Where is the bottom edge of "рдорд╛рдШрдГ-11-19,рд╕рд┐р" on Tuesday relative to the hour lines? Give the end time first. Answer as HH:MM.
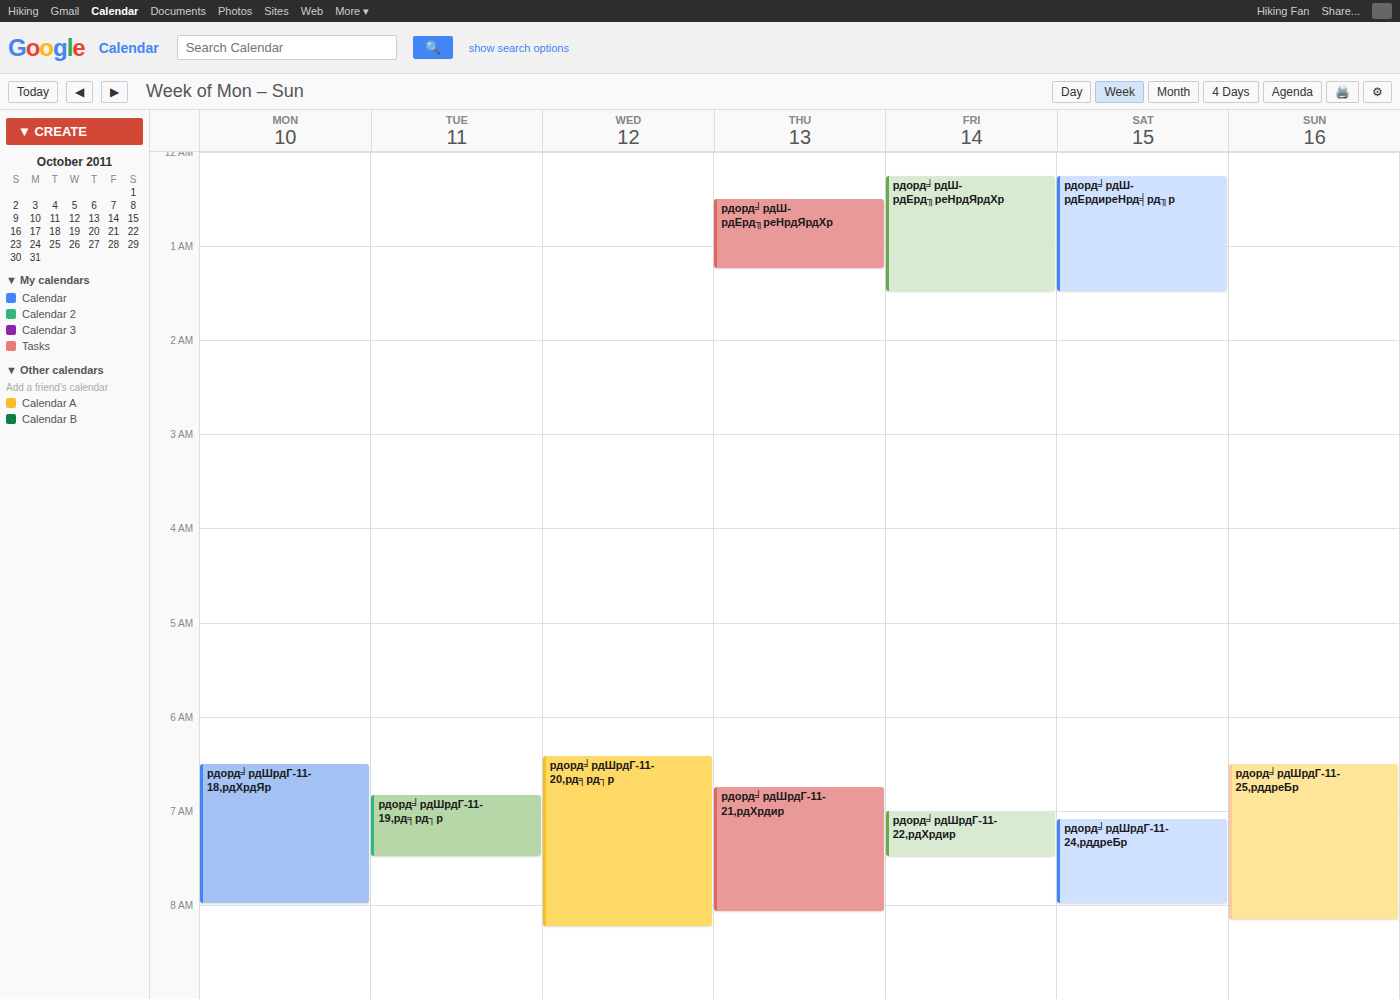
07:30 -- halfway between the 07:00 and 08:00 lines.